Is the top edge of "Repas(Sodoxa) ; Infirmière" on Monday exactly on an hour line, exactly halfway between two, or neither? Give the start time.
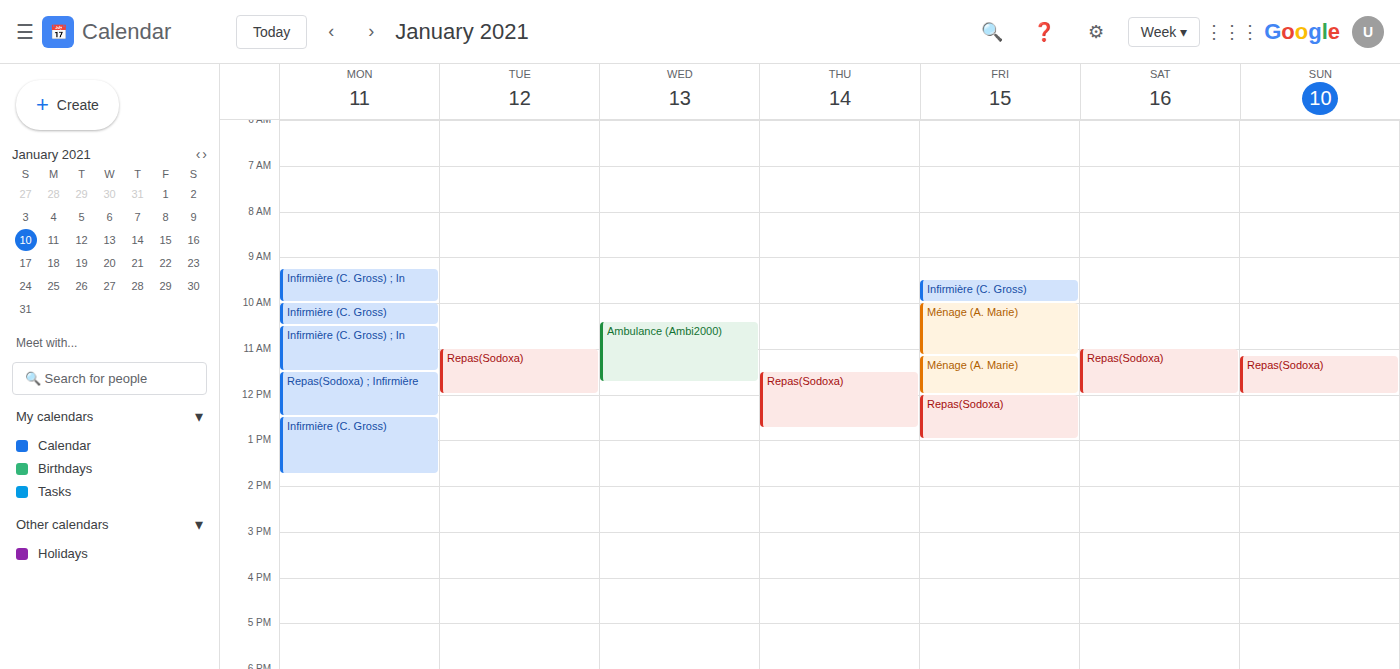
11:30 -- halfway between the 11:00 and 12:00 lines.